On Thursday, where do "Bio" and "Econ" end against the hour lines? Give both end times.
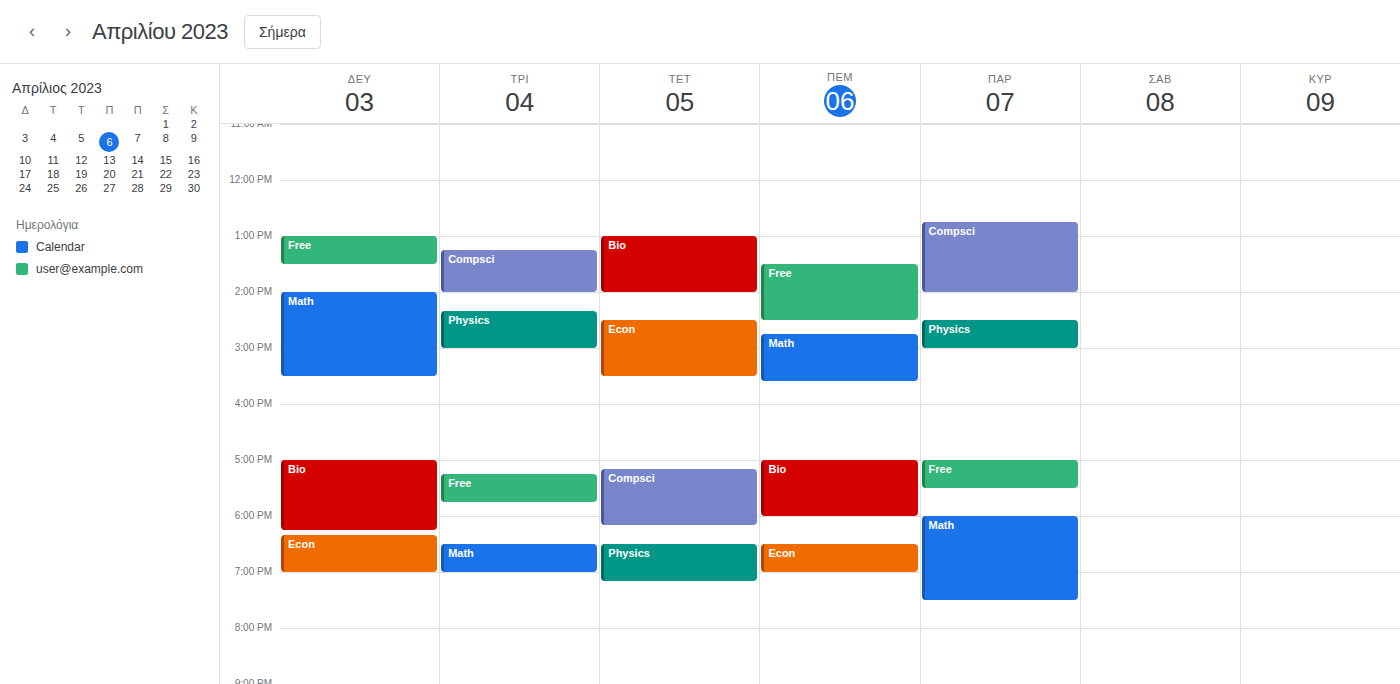
"Bio": 6:00 PM, exactly on the 6 PM line. "Econ": 7:00 PM, exactly on the 7 PM line.